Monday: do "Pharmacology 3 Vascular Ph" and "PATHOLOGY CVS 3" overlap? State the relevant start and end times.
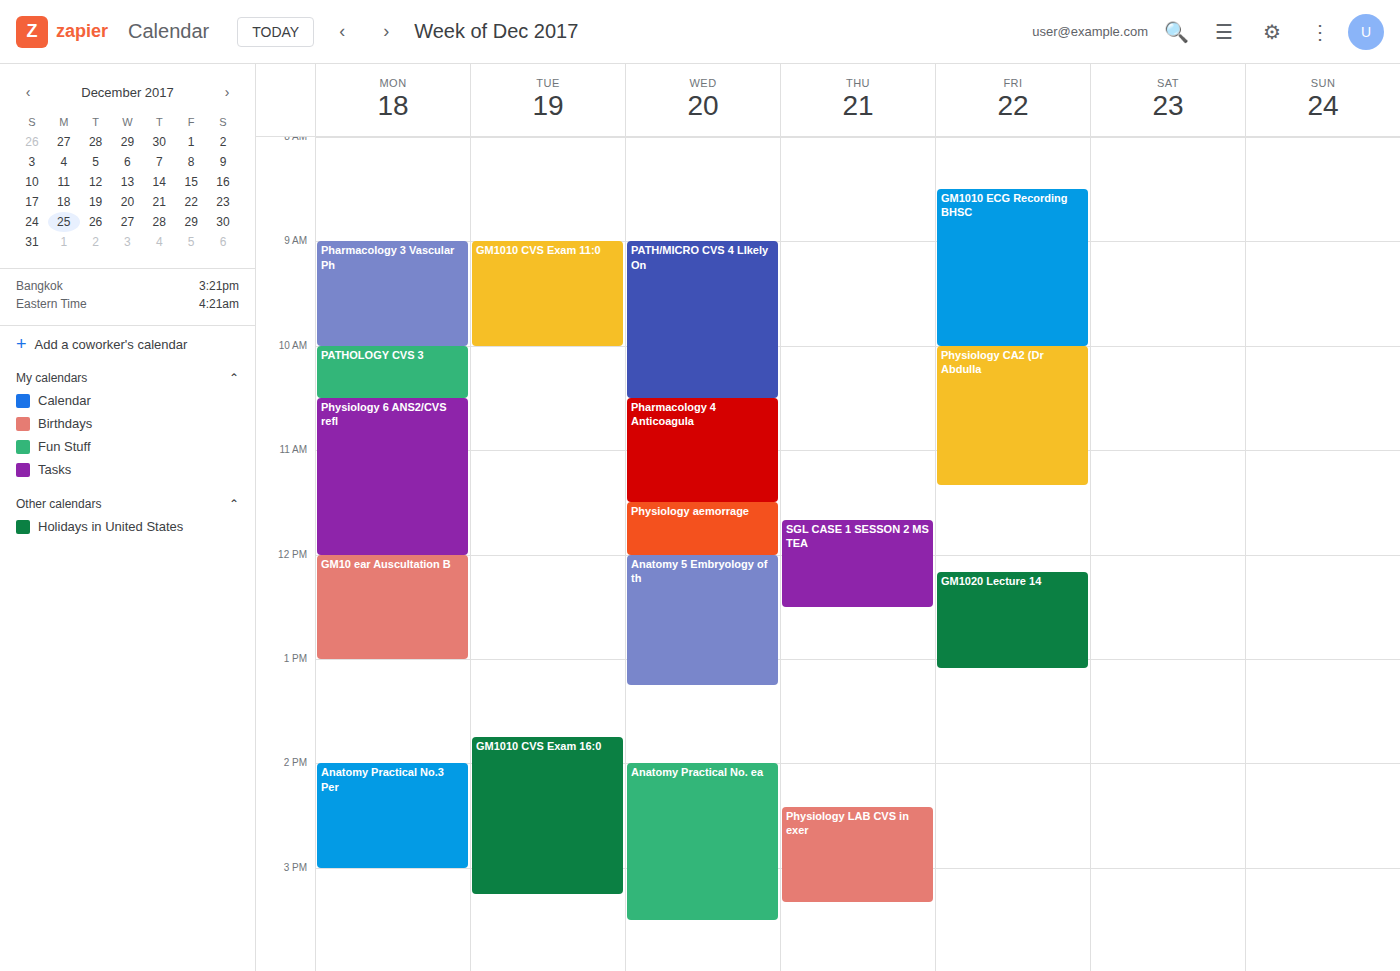
"Pharmacology 3 Vascular Ph" ends at 10:00 AM, exactly when "PATHOLOGY CVS 3" starts -- they touch but do not overlap.